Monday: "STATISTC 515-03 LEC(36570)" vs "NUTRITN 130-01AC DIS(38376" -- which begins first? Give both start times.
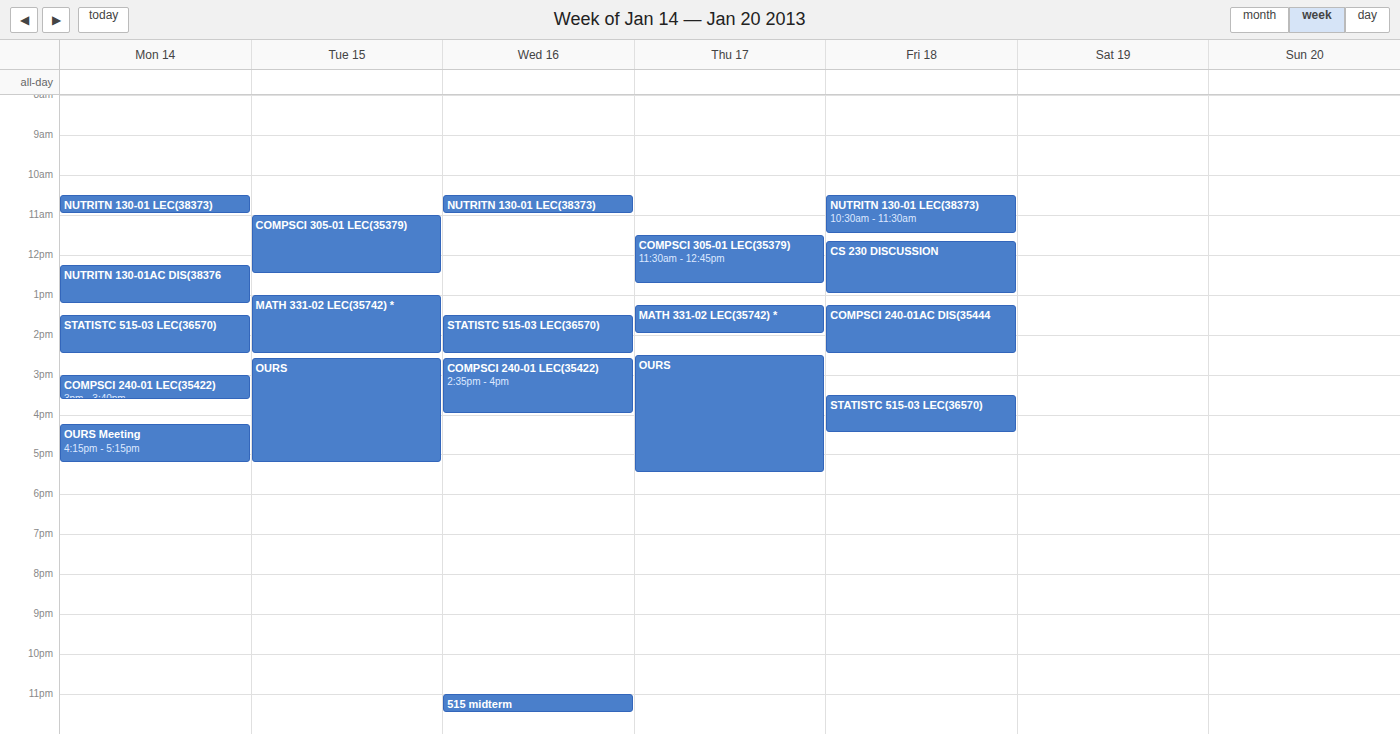
"NUTRITN 130-01AC DIS(38376" 12:15; "STATISTC 515-03 LEC(36570)" 13:30.